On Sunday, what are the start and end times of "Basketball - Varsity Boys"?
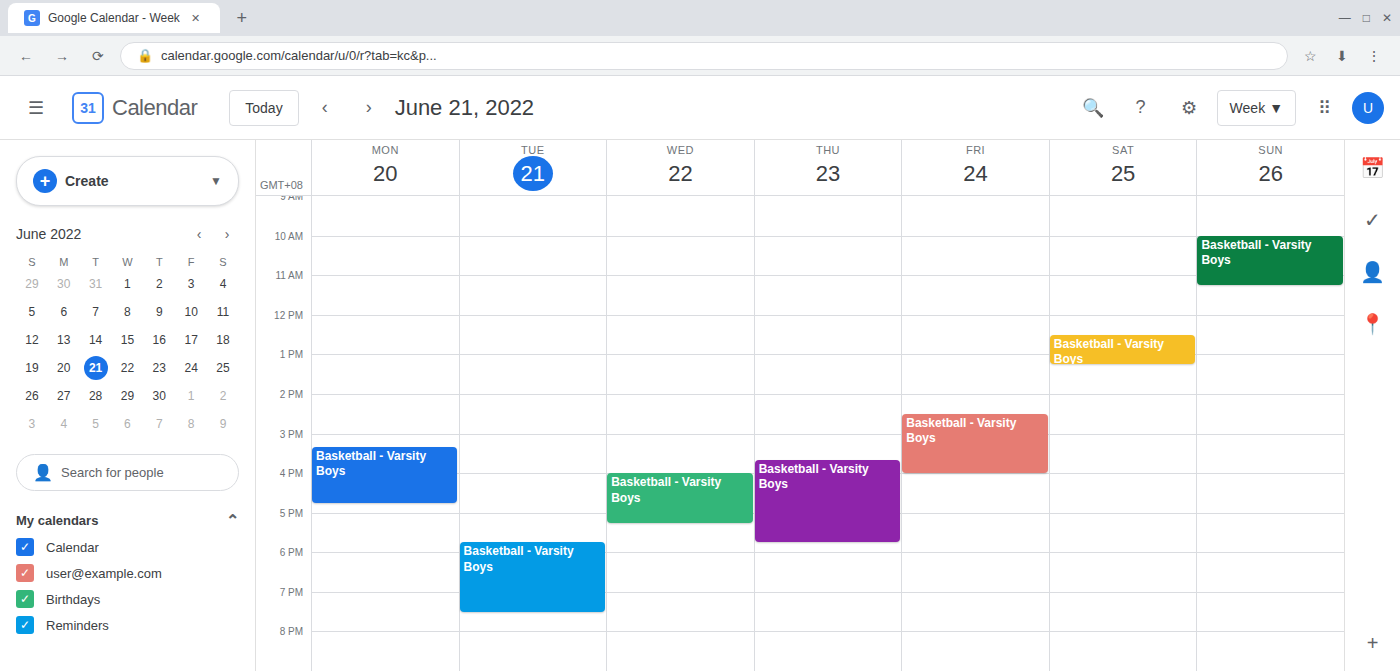
10:00 AM to 11:15 AM